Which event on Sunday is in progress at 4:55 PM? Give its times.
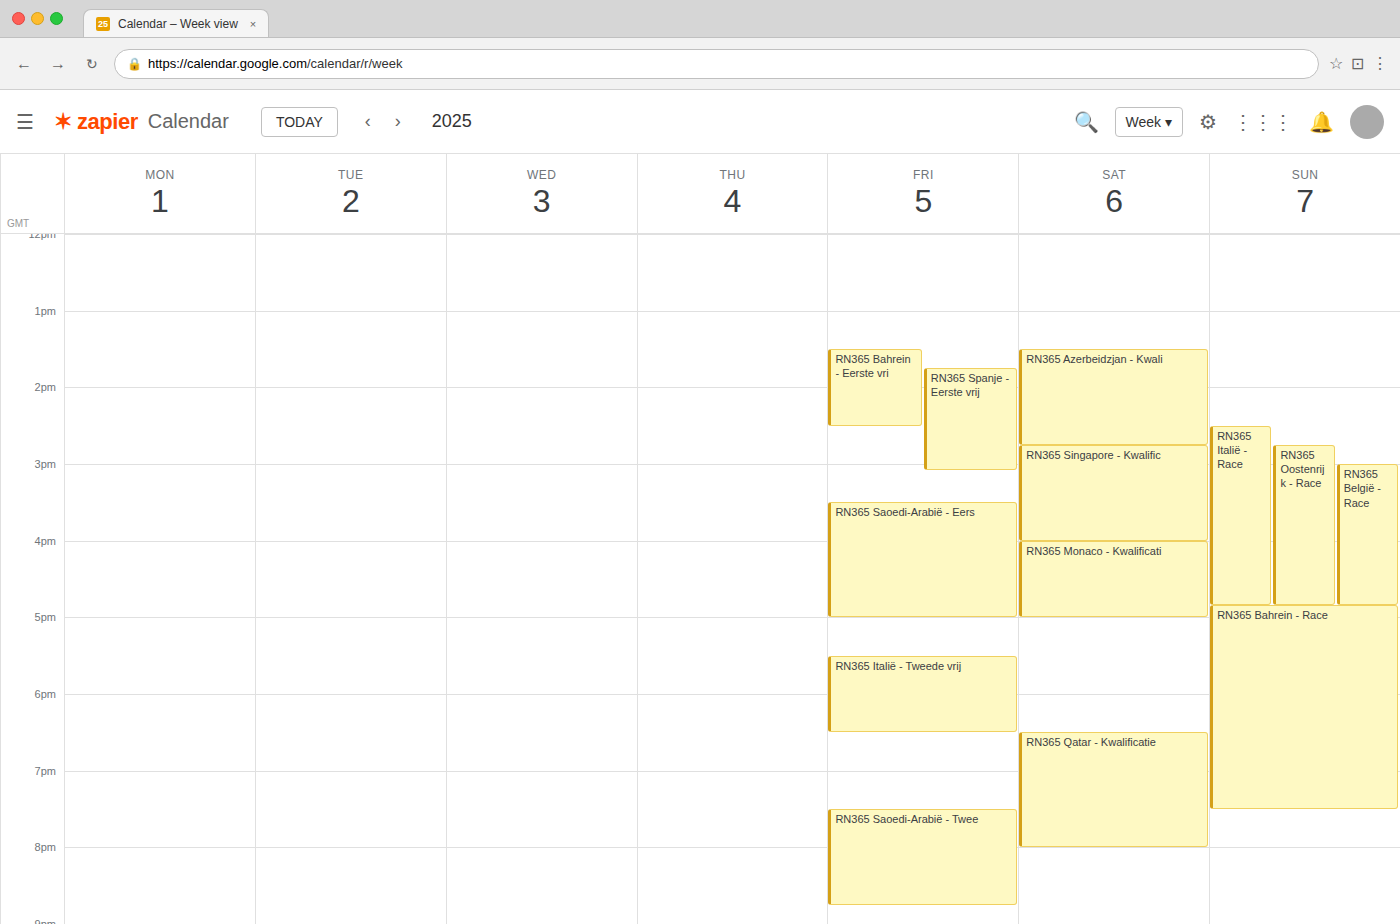
"RN365 Bahrein - Race", 4:50 PM to 7:30 PM